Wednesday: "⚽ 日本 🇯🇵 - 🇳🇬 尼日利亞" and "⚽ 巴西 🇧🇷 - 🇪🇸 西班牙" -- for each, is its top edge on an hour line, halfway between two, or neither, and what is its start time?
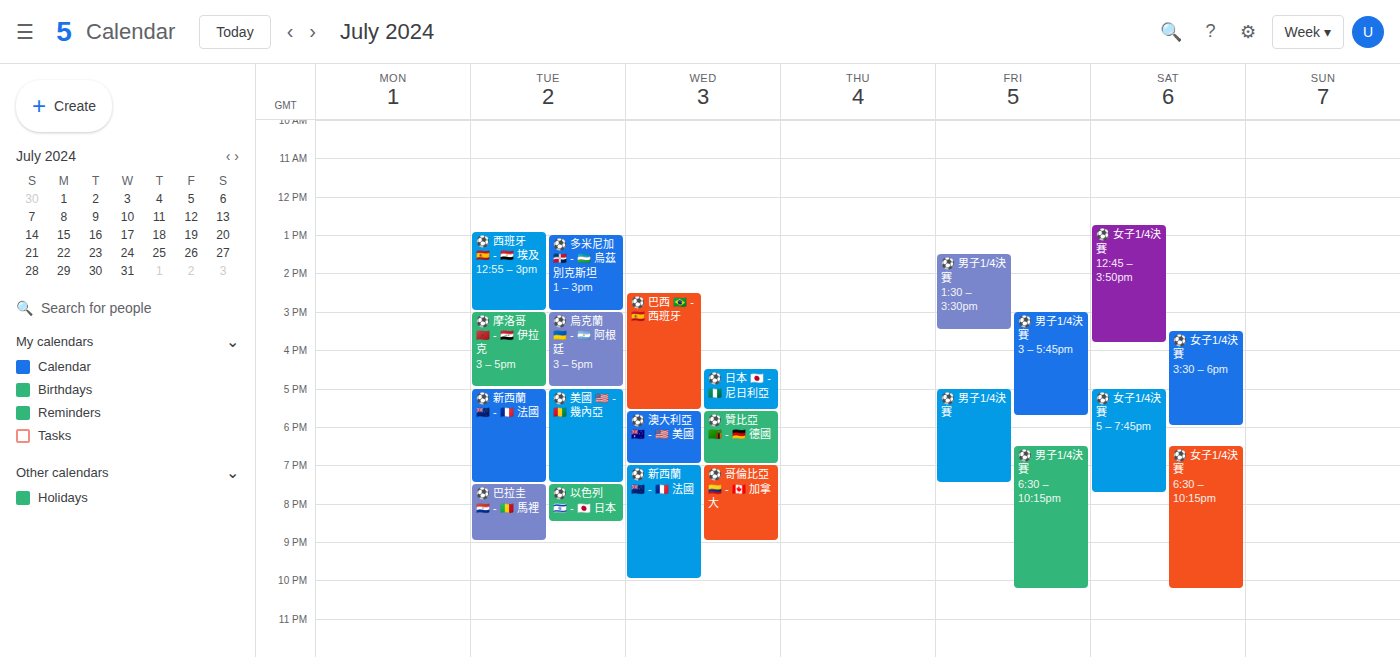
"⚽ 日本 🇯🇵 - 🇳🇬 尼日利亞": 4:30 PM, halfway between the 4 PM and 5 PM lines. "⚽ 巴西 🇧🇷 - 🇪🇸 西班牙": 2:30 PM, halfway between the 2 PM and 3 PM lines.